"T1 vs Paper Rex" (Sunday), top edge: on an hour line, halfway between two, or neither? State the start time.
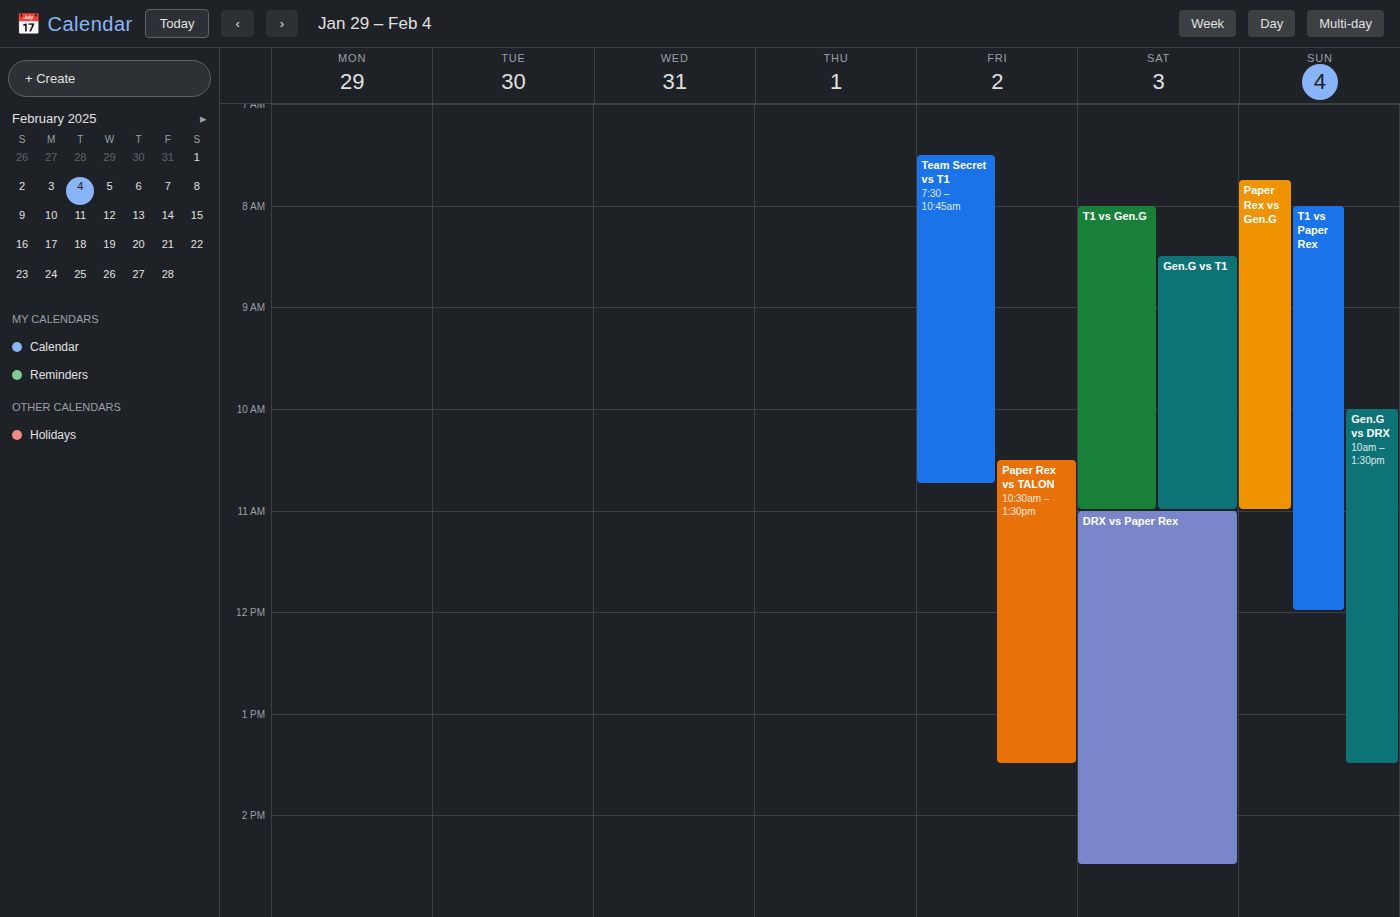
8:00 AM -- exactly on the 8 AM line.